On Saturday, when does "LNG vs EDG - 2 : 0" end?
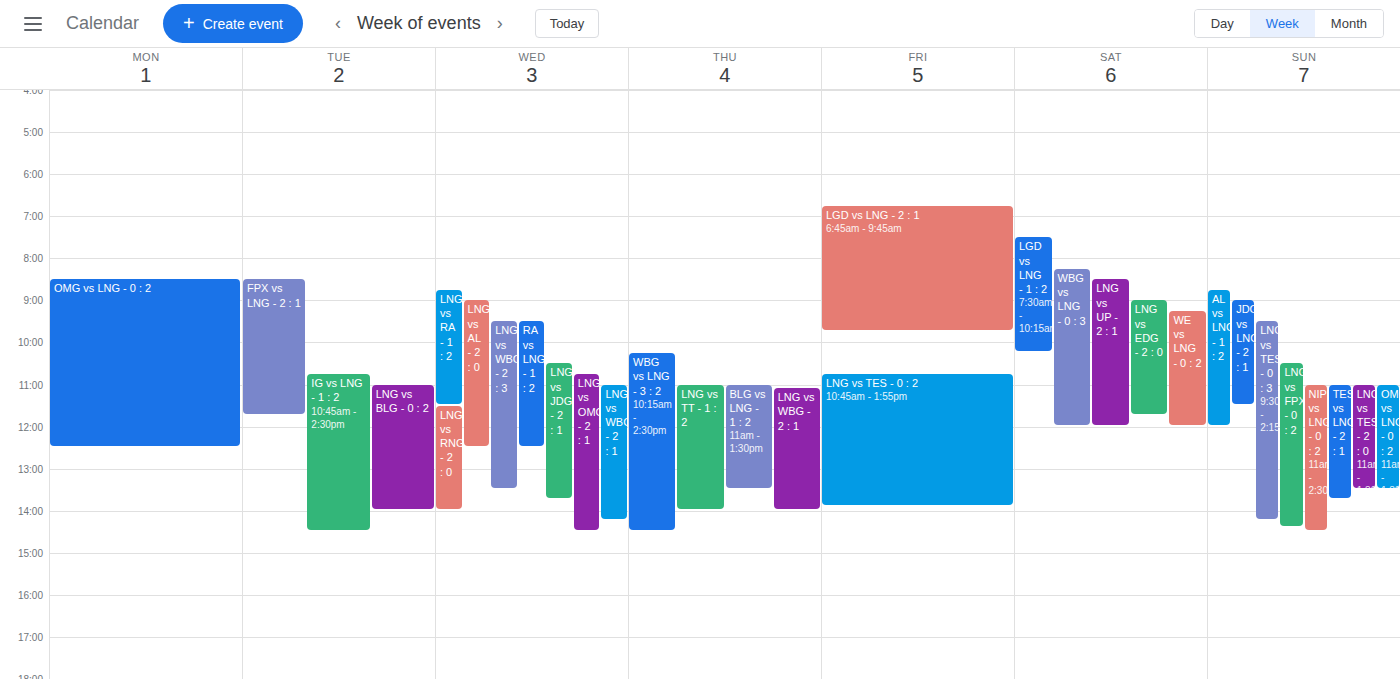
11:45 AM